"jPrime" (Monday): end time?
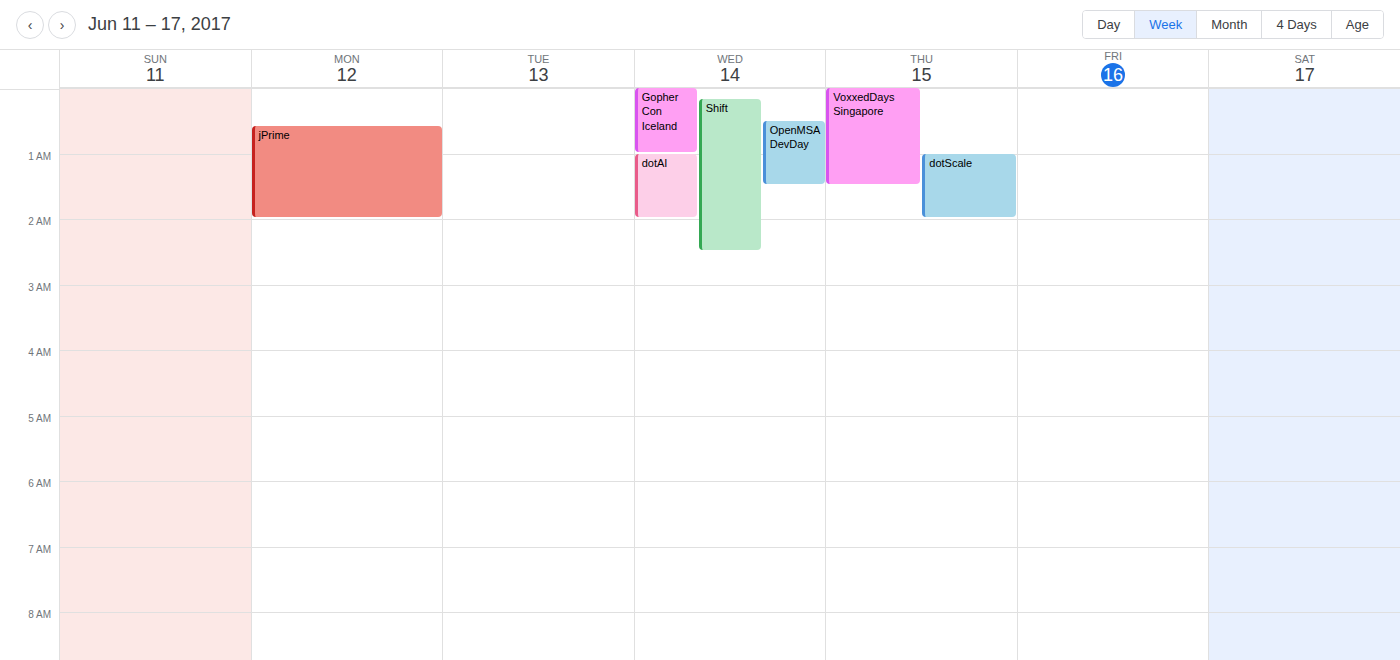
2:00 AM